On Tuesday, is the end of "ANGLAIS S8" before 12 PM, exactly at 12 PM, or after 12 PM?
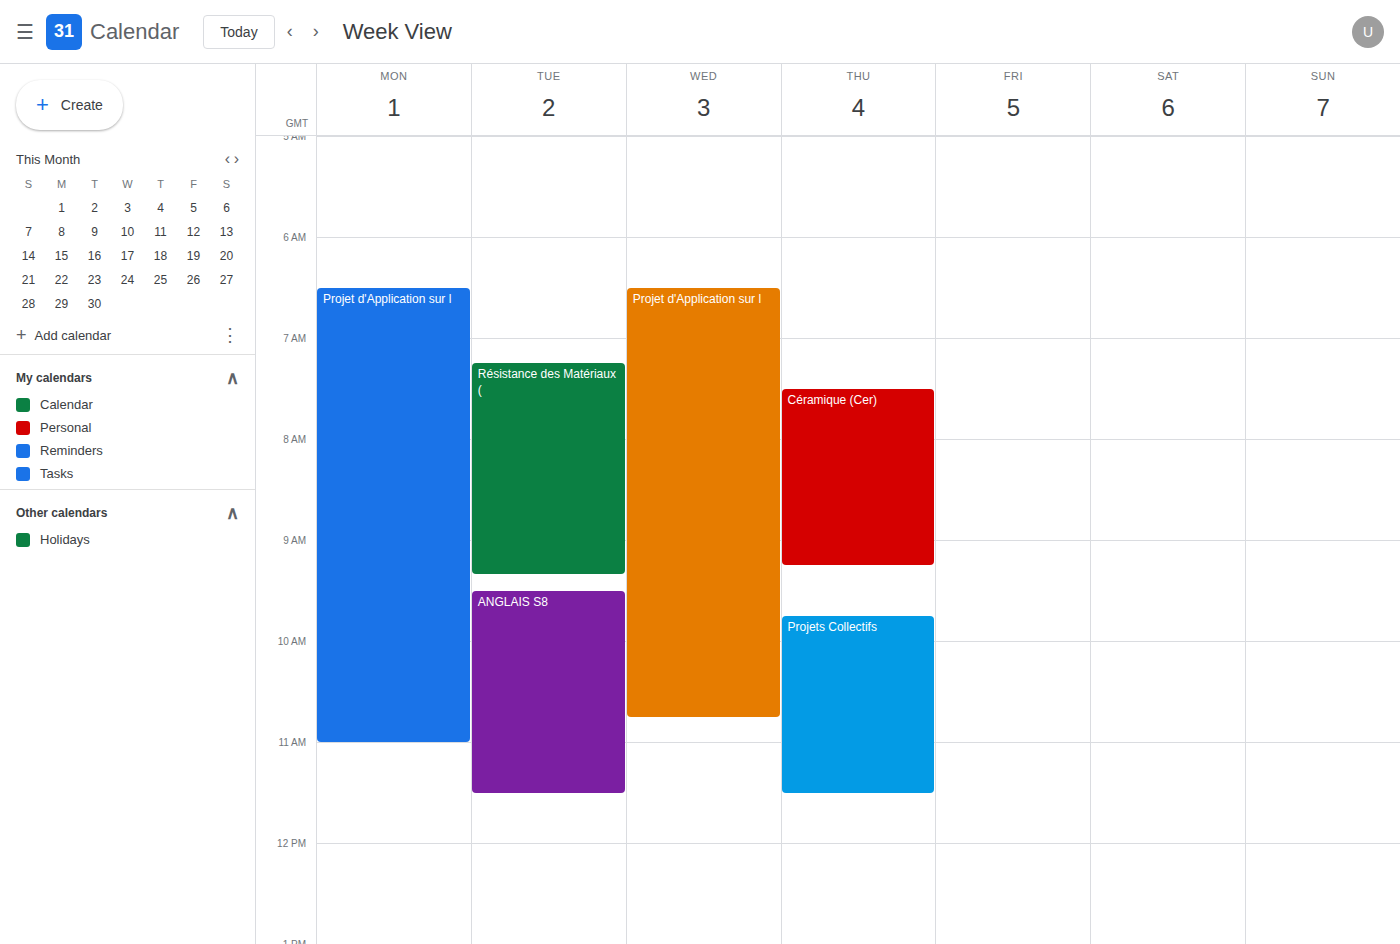
11:30 AM -- before 12 PM, 30 minutes above the 12 PM line.